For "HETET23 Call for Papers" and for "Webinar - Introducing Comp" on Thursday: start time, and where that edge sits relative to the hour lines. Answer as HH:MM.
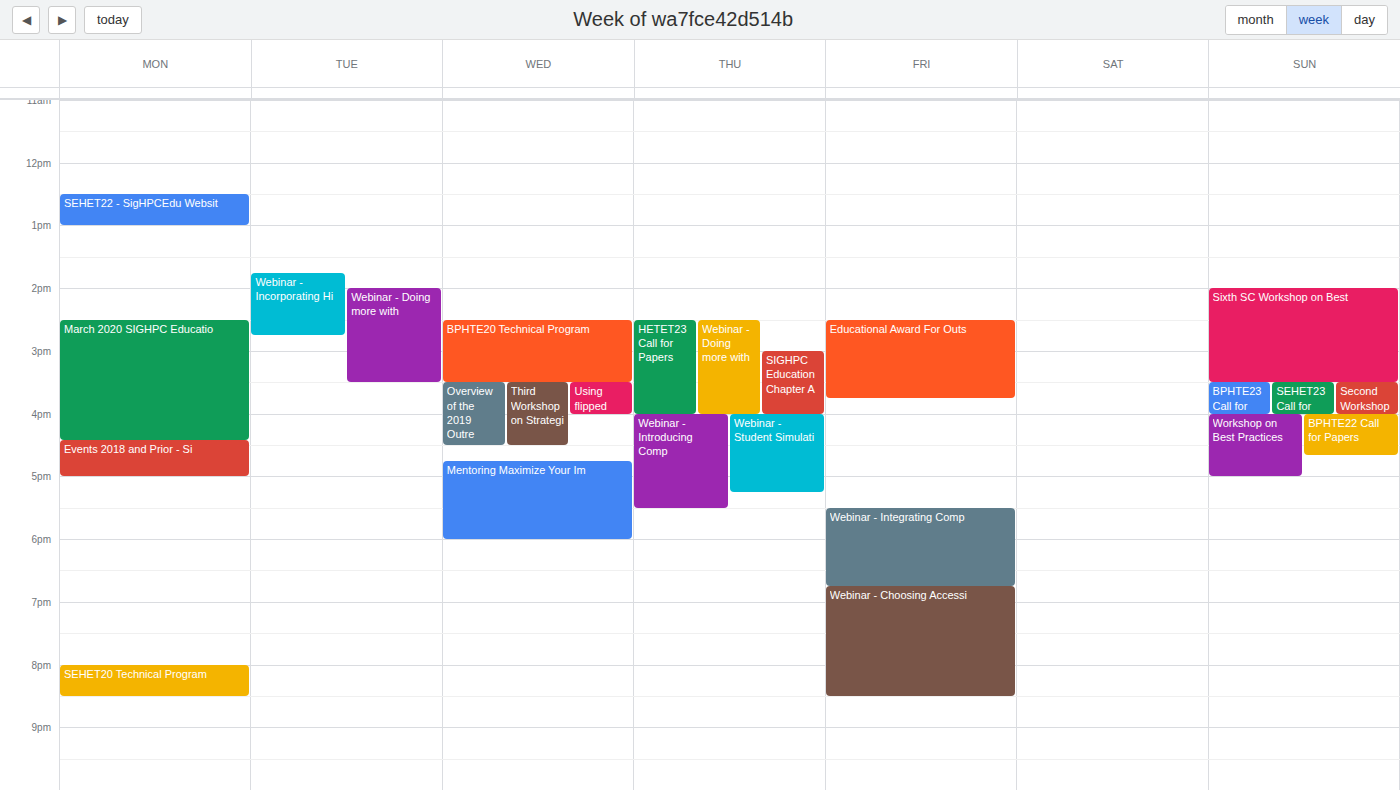
"HETET23 Call for Papers": 14:30, halfway between the 14:00 and 15:00 lines. "Webinar - Introducing Comp": 16:00, exactly on the 16:00 line.